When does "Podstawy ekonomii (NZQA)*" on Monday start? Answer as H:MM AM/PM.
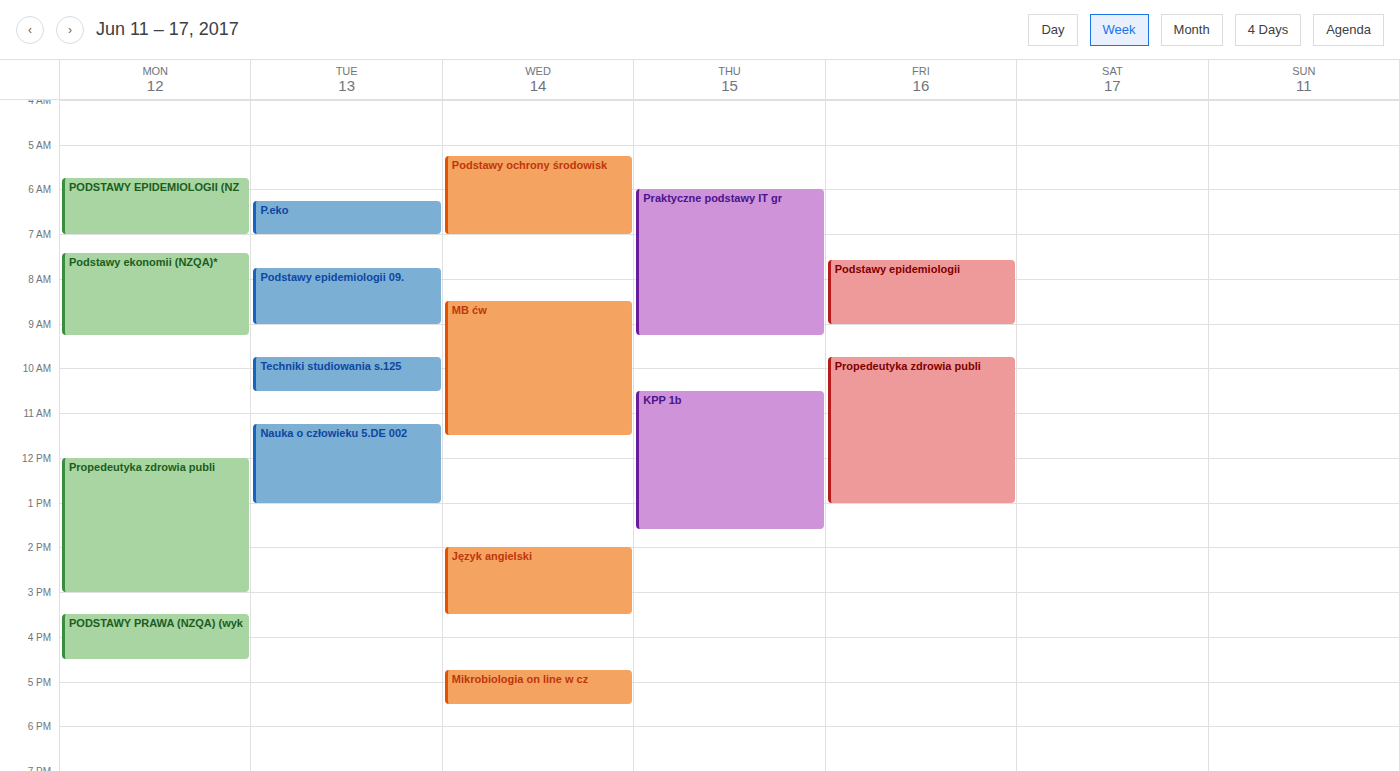
7:25 AM